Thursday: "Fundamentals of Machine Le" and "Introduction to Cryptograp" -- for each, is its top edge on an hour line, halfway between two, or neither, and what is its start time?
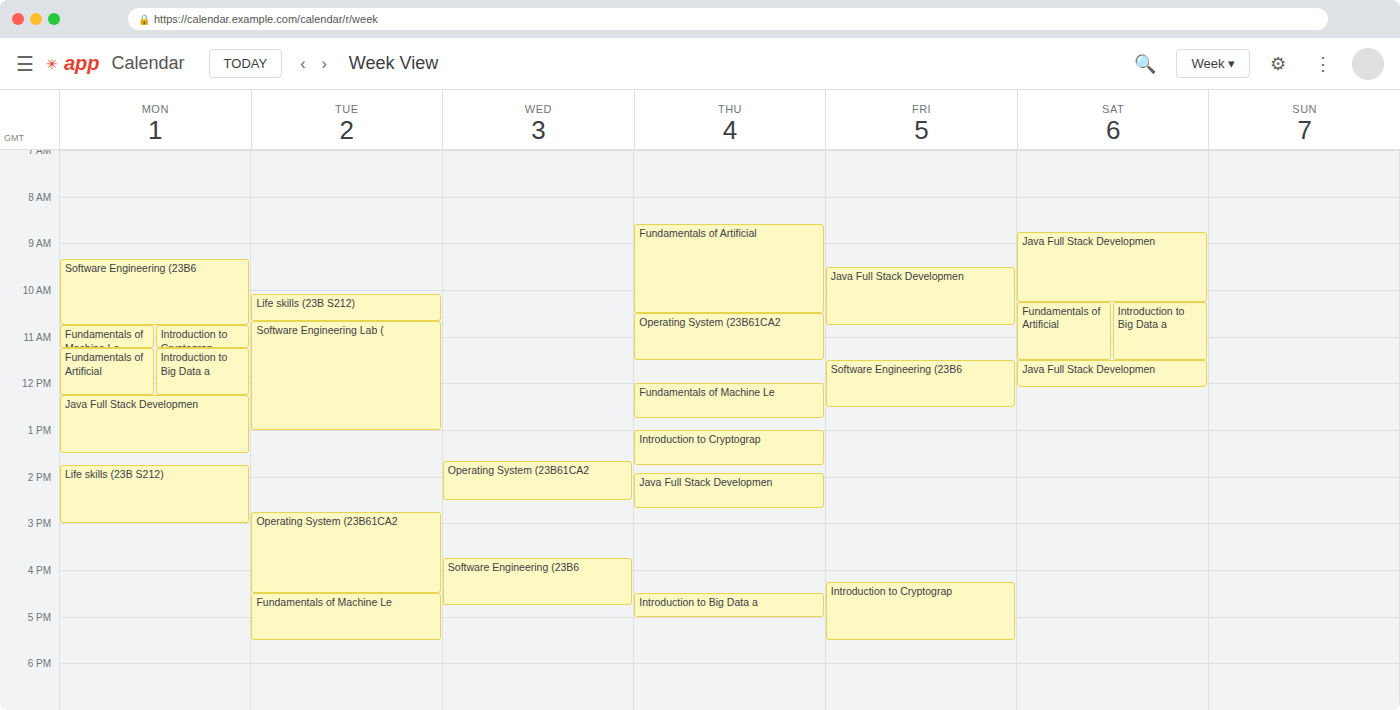
"Fundamentals of Machine Le": 12:00 PM, exactly on the 12 PM line. "Introduction to Cryptograp": 1:00 PM, exactly on the 1 PM line.